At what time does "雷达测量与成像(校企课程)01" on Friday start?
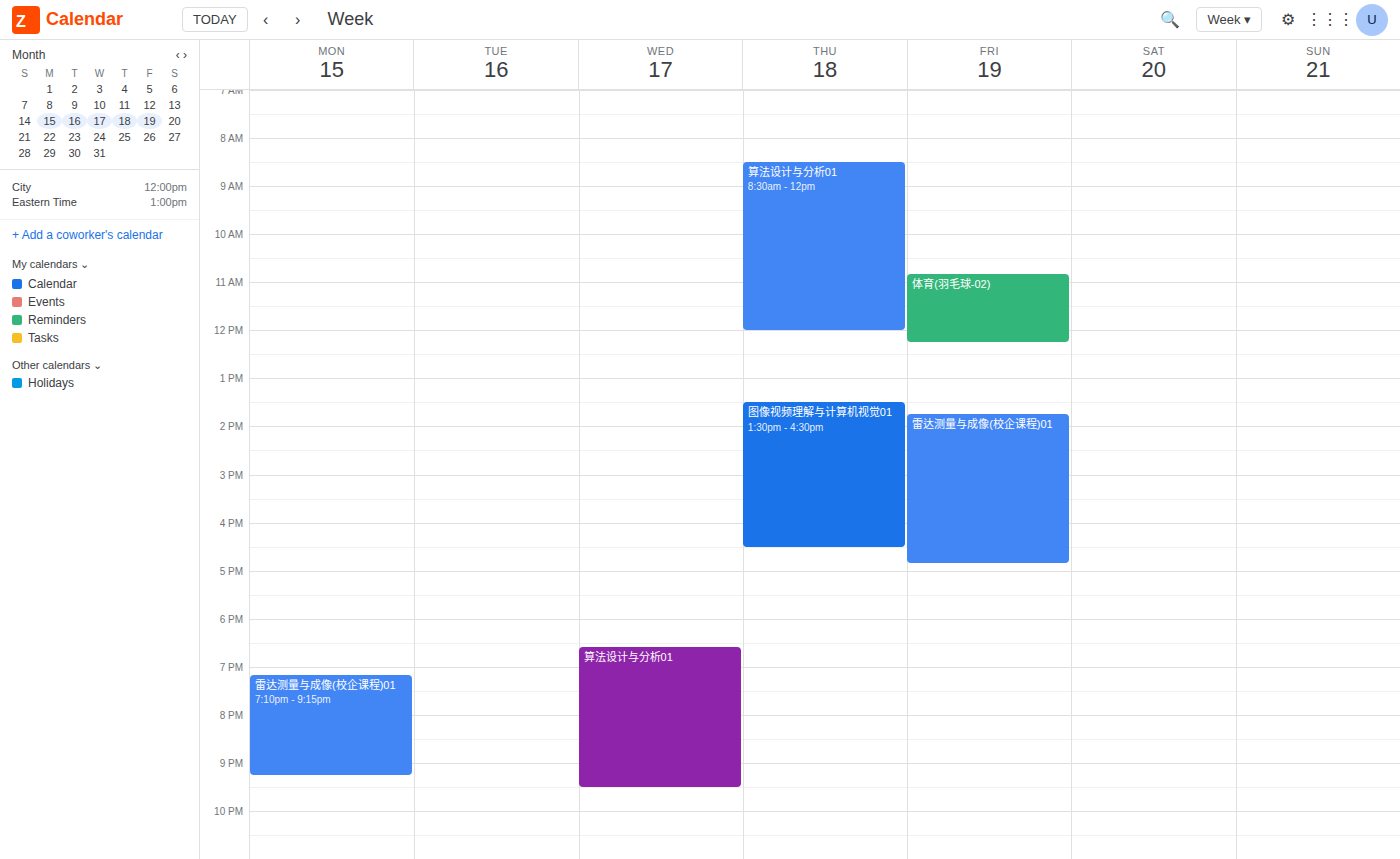
1:45 PM